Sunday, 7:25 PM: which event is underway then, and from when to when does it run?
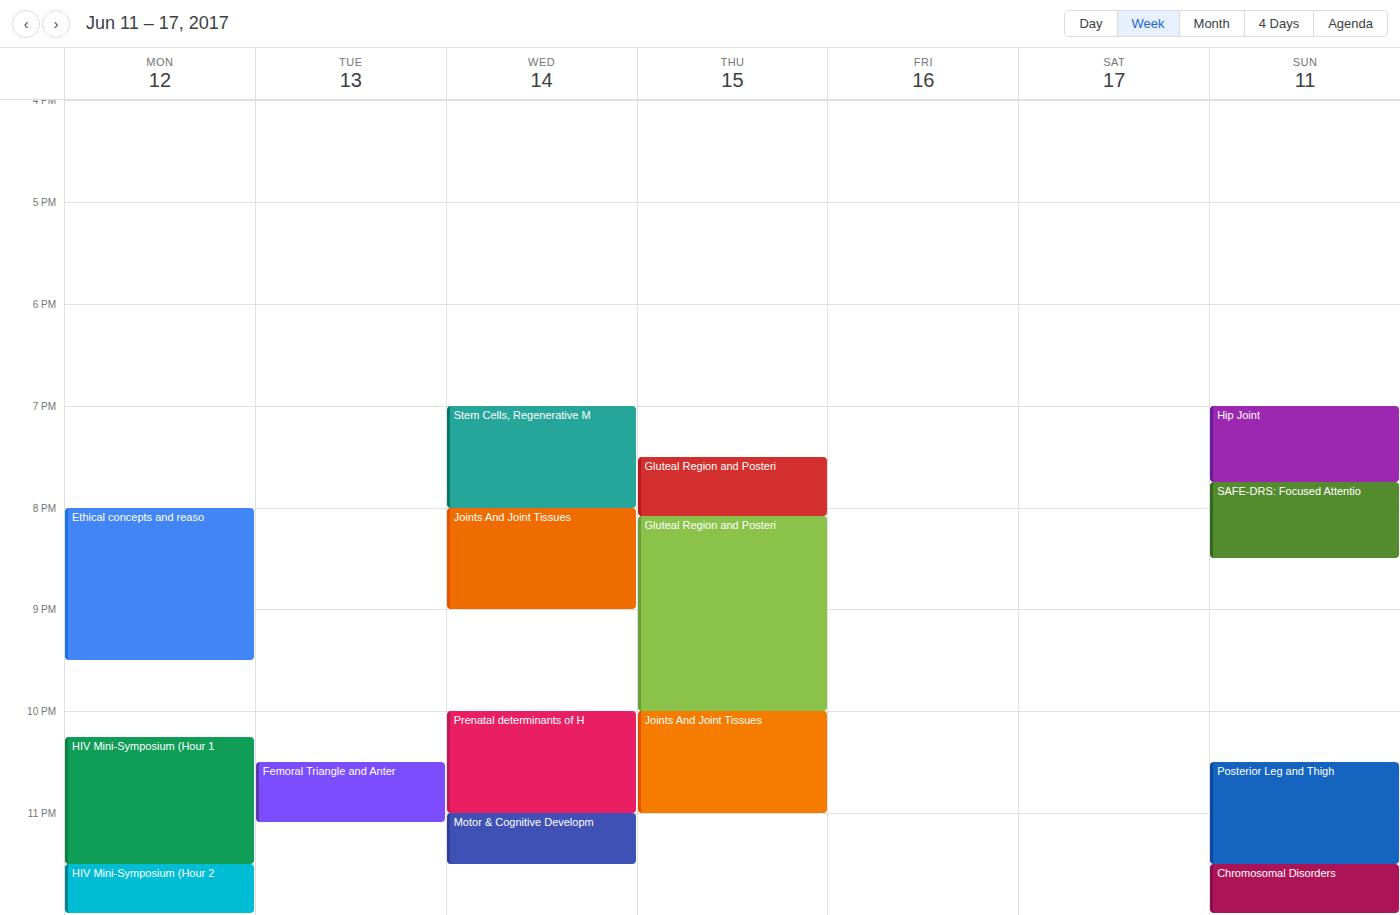
"Hip Joint", 7:00 PM to 7:45 PM